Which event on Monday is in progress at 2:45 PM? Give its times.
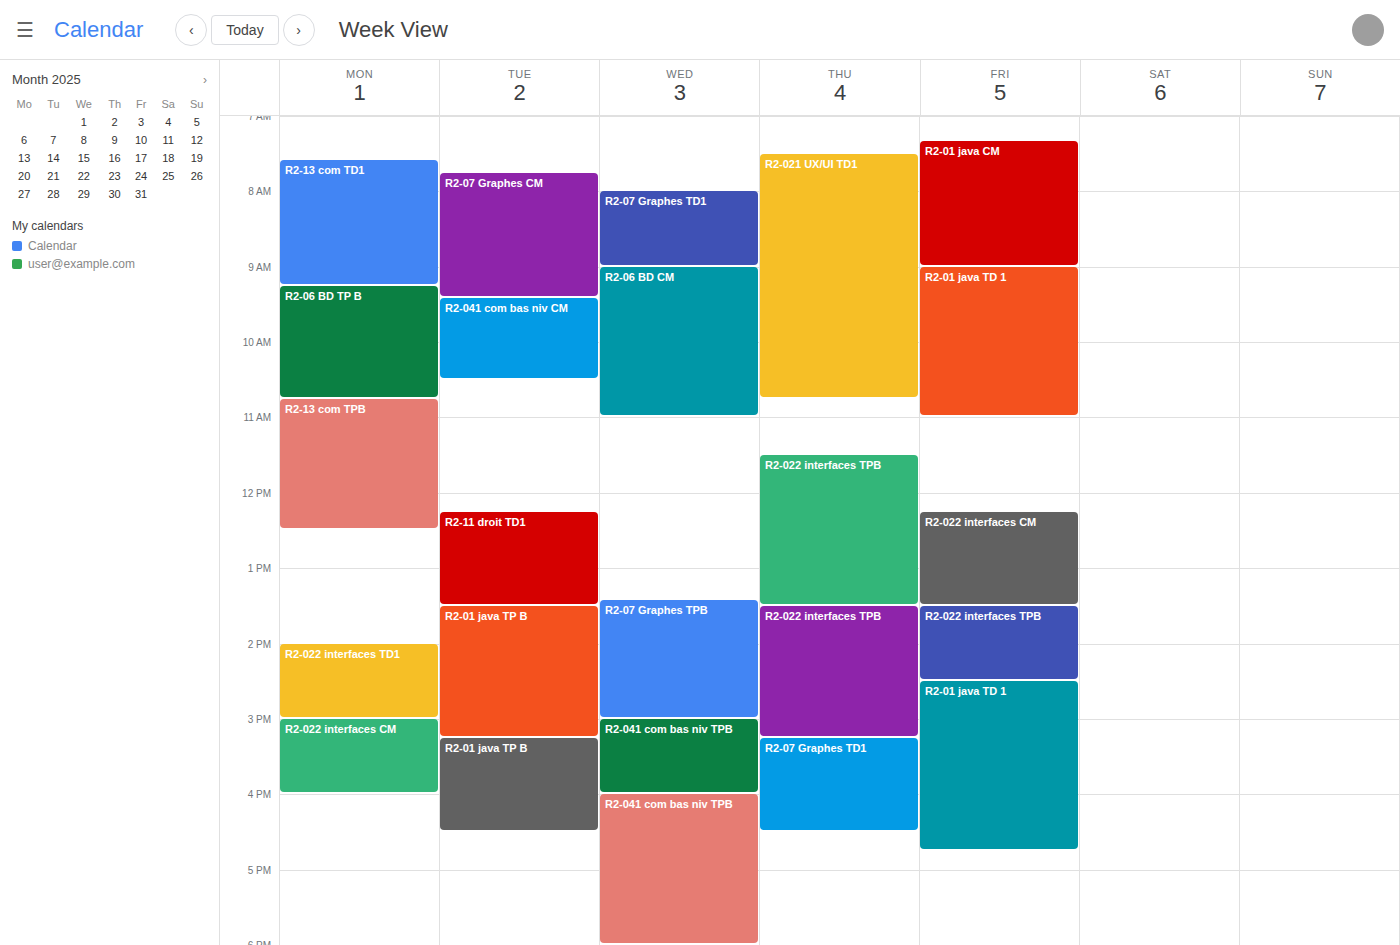
"R2-022 interfaces TD1", 2:00 PM to 3:00 PM